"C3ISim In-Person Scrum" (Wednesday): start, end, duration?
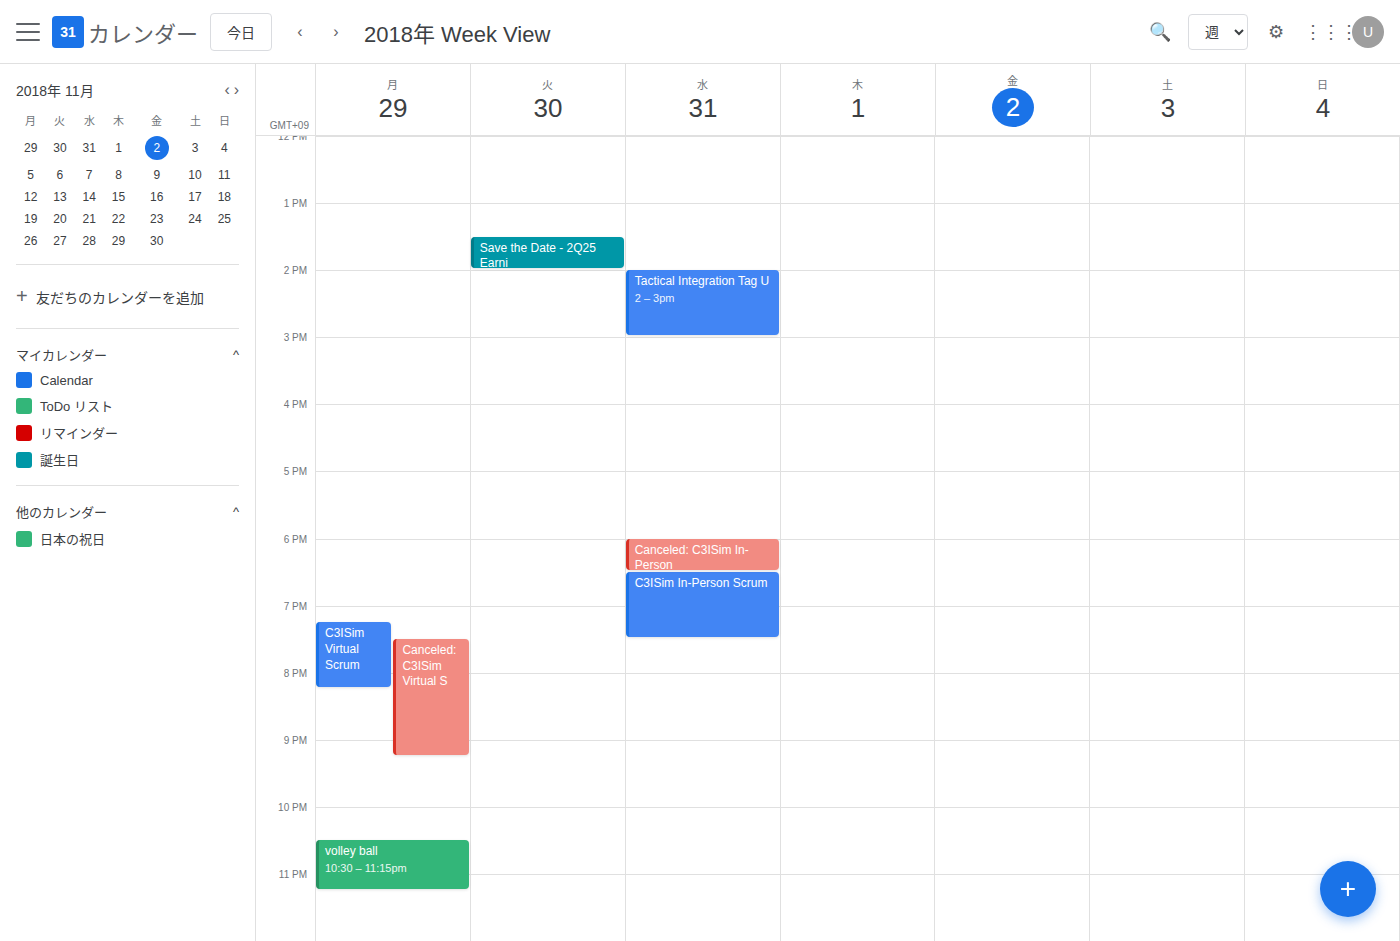
6:30 PM to 7:30 PM, 1 hour